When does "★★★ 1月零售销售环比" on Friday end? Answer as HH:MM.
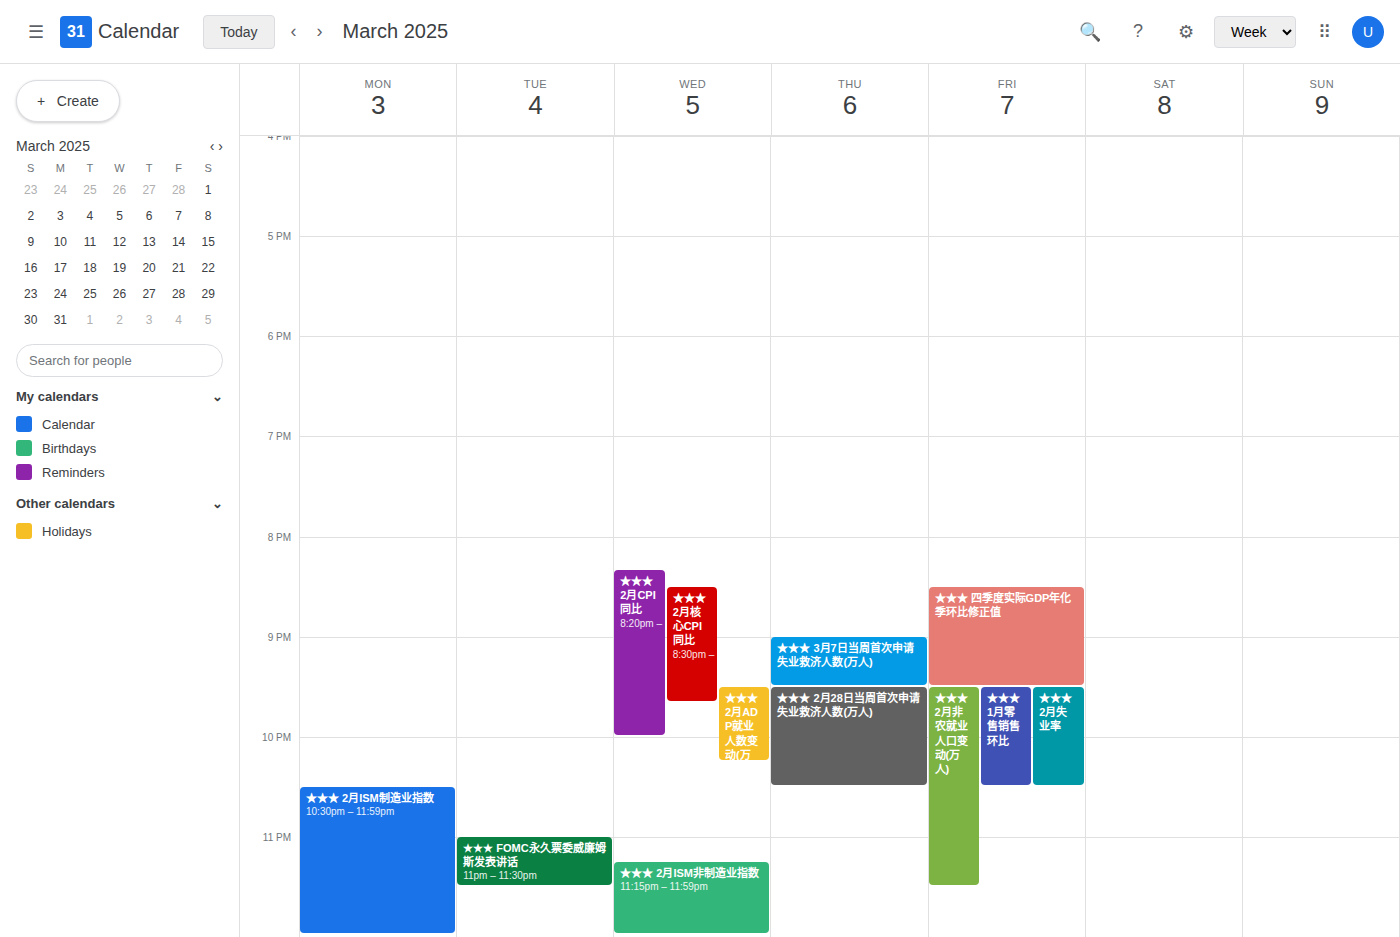
22:30